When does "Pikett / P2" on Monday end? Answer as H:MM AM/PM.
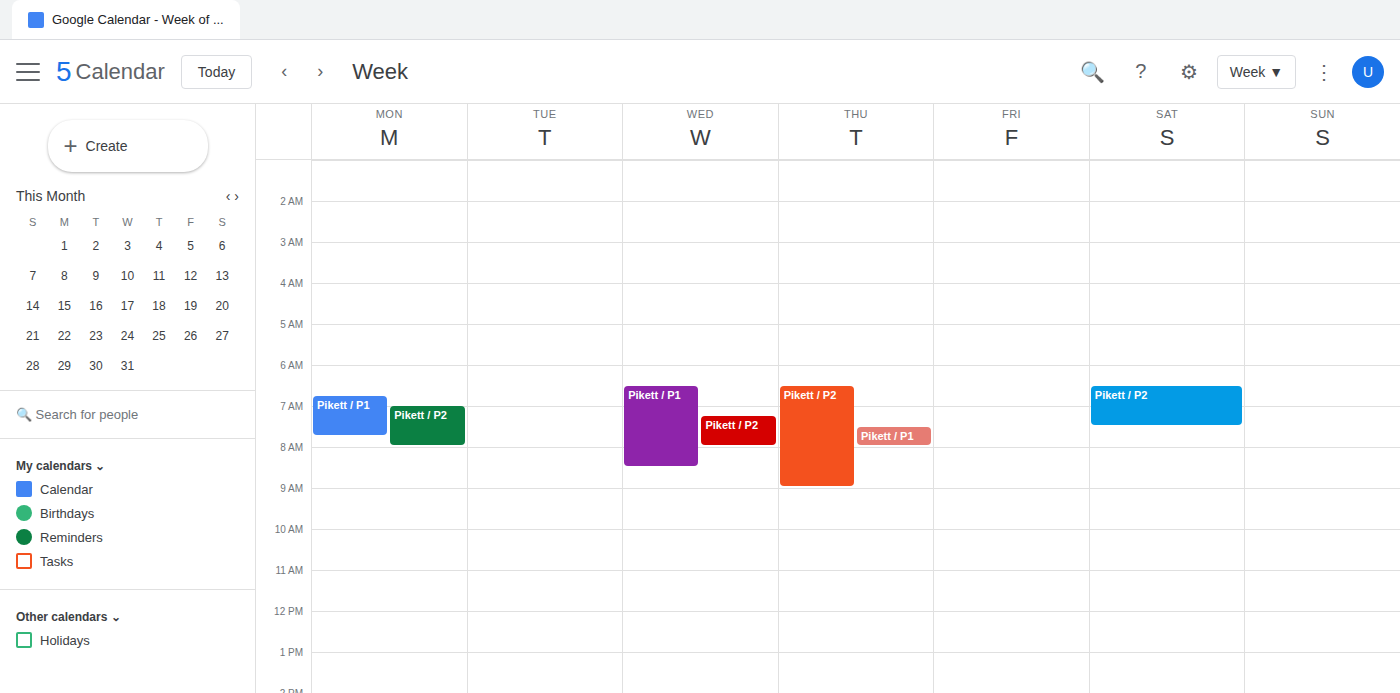
8:00 AM